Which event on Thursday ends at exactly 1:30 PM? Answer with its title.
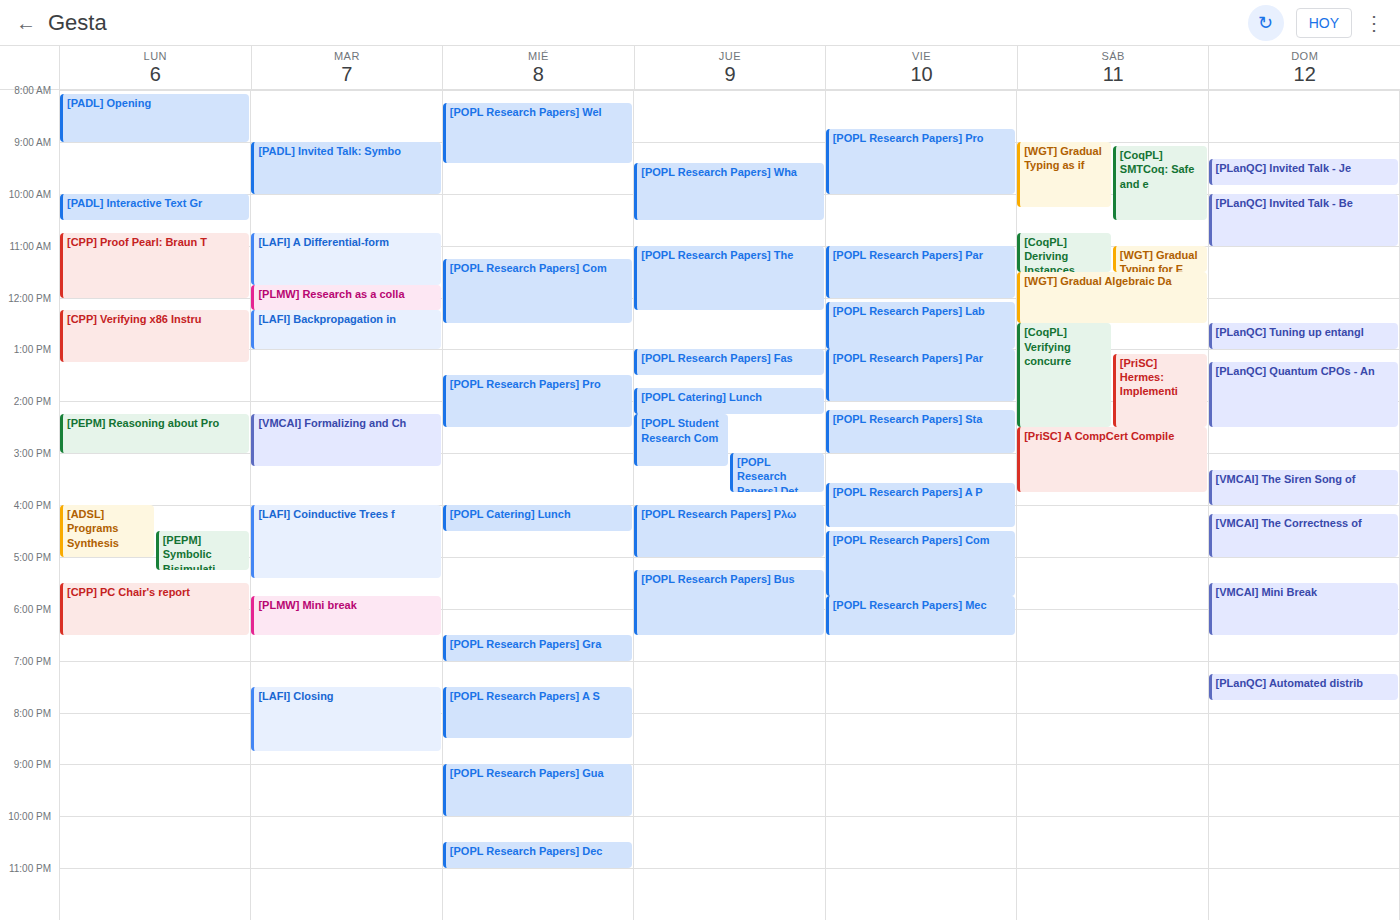
"[POPL Research Papers] Fas"